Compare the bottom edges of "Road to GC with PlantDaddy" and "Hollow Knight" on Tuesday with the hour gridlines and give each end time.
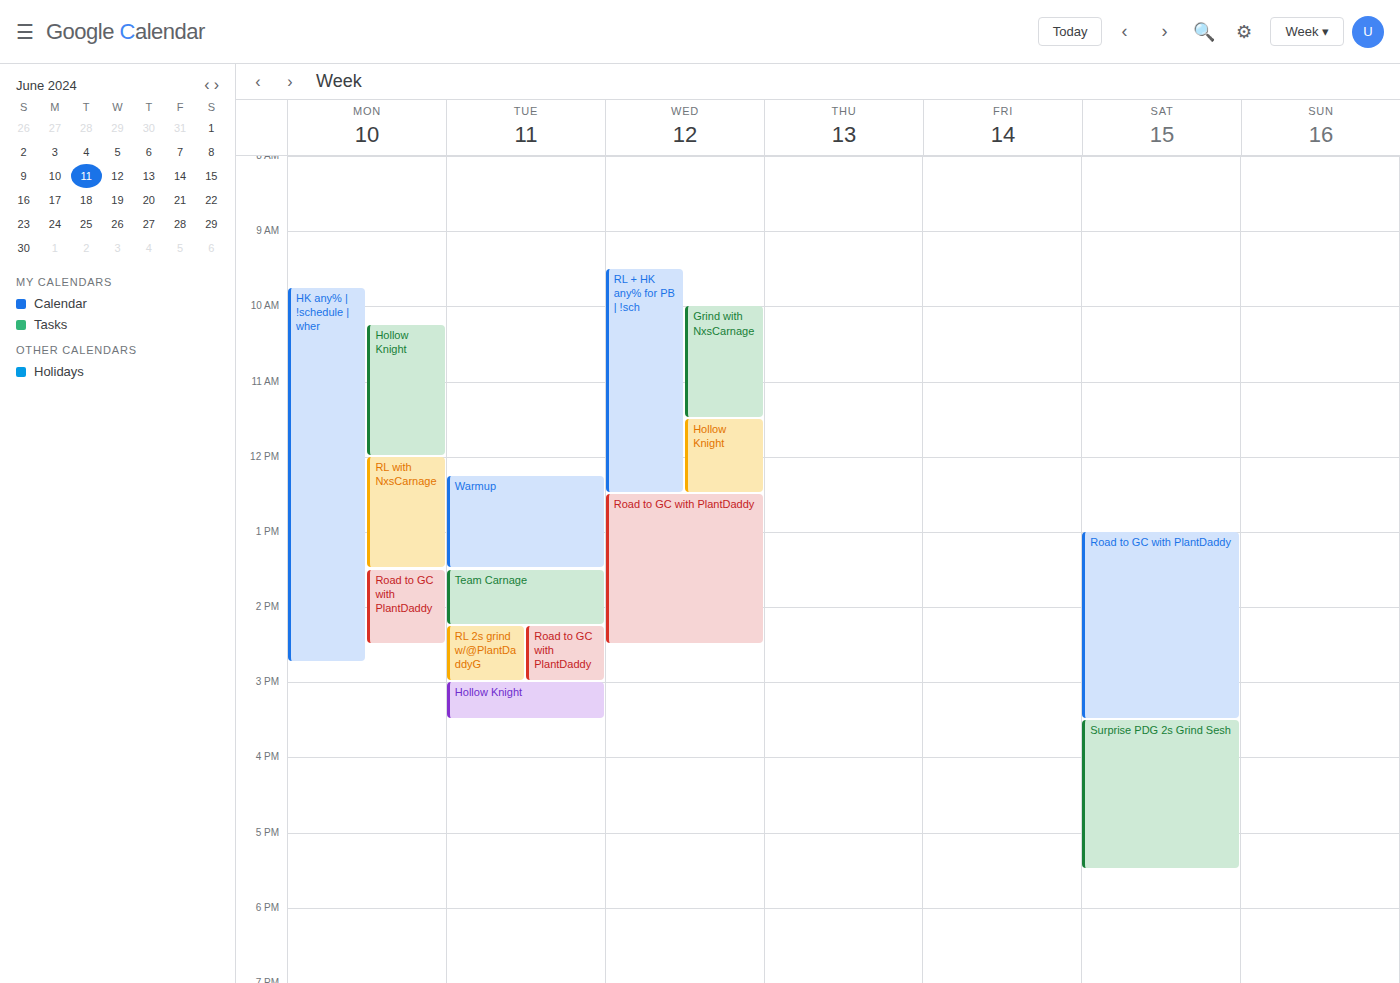
"Road to GC with PlantDaddy": 15:00, exactly on the 15:00 line. "Hollow Knight": 15:30, halfway between the 15:00 and 16:00 lines.